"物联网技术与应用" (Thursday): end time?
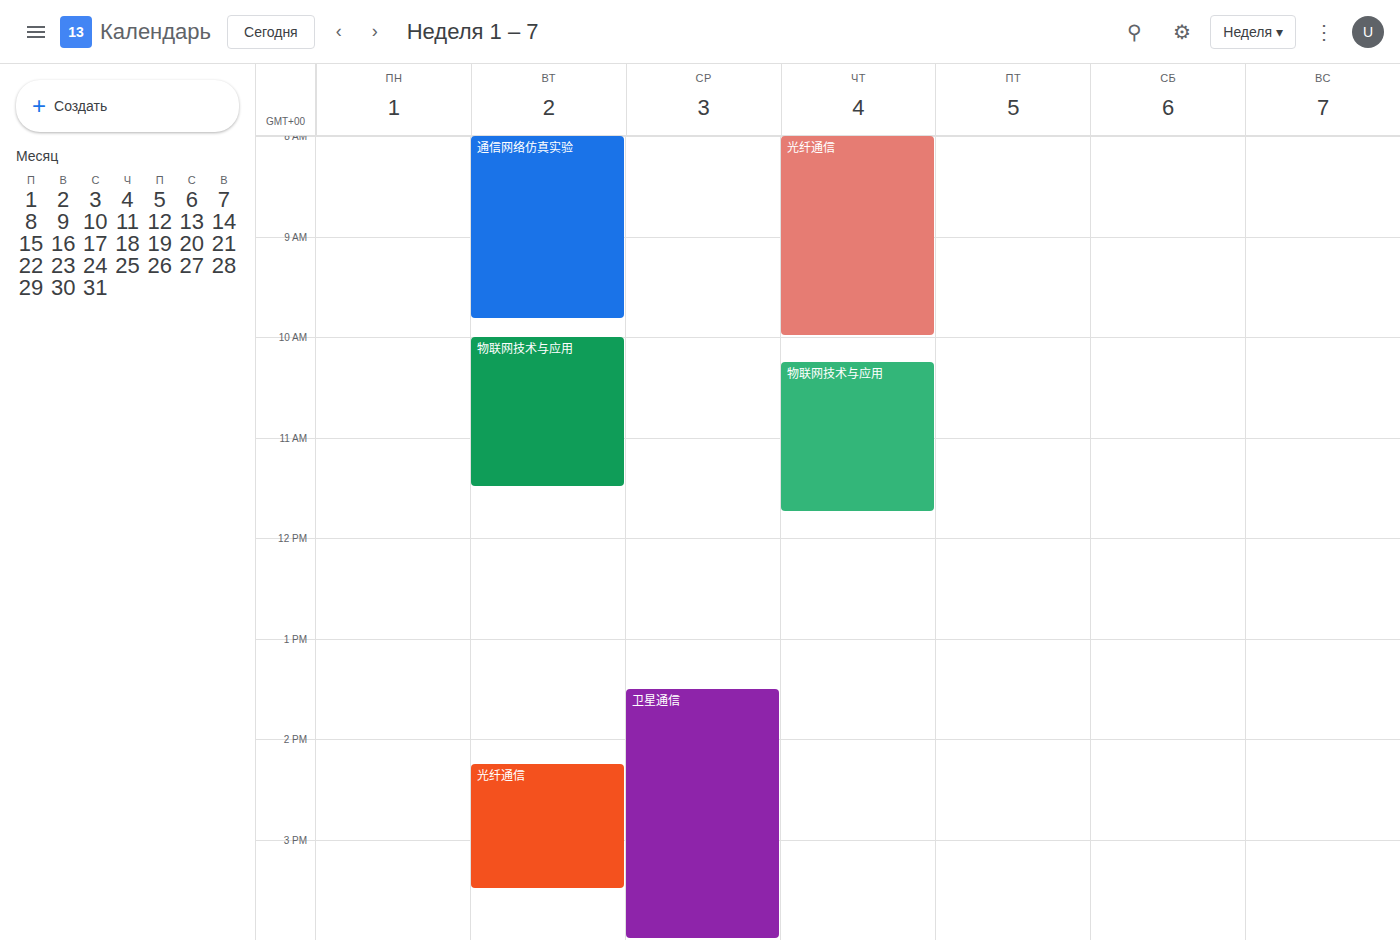
11:45 AM